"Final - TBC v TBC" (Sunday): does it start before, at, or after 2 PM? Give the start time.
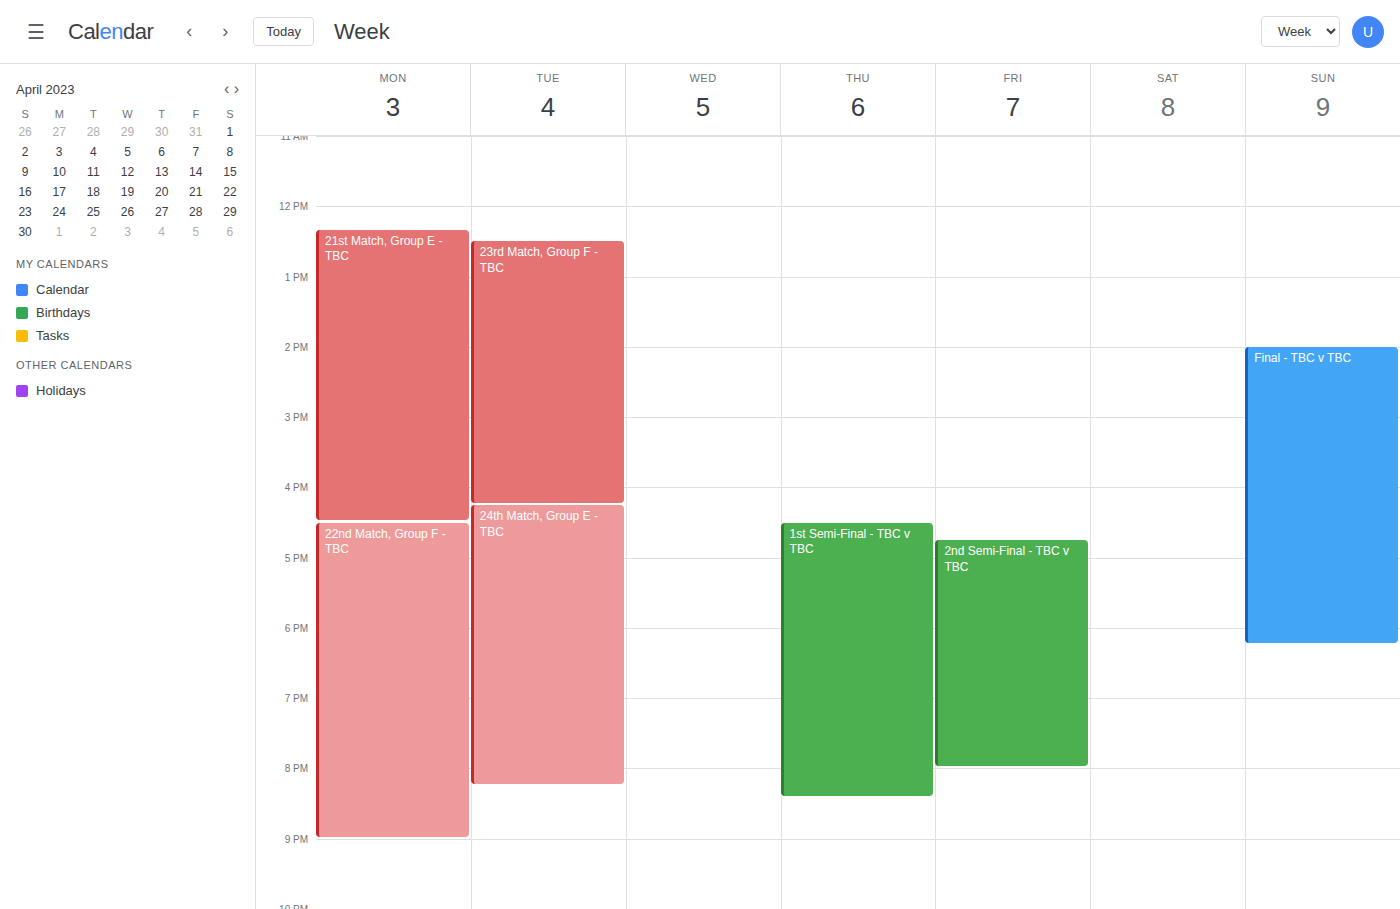
2:00 PM -- exactly at 2 PM, on the 2 PM line.